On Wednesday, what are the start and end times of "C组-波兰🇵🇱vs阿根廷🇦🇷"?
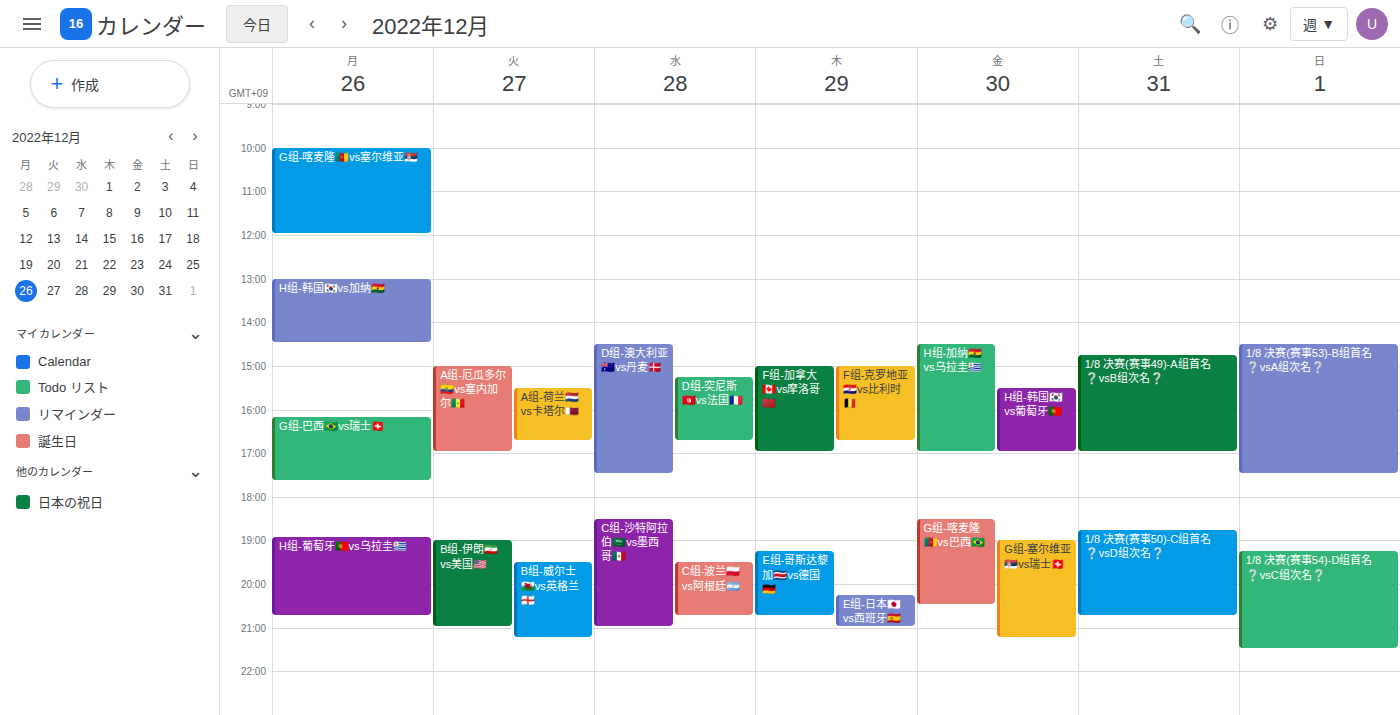
7:30 PM to 8:45 PM